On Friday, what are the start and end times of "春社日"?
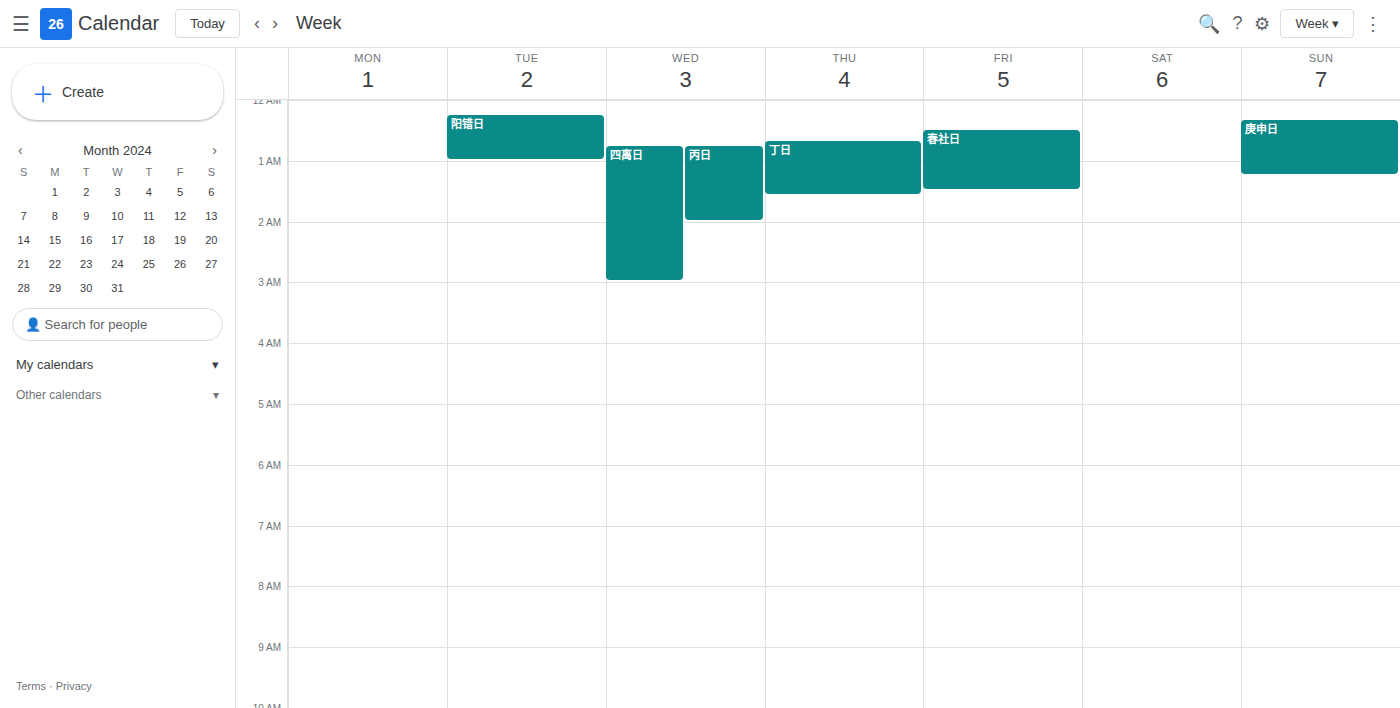
12:30 AM to 1:30 AM